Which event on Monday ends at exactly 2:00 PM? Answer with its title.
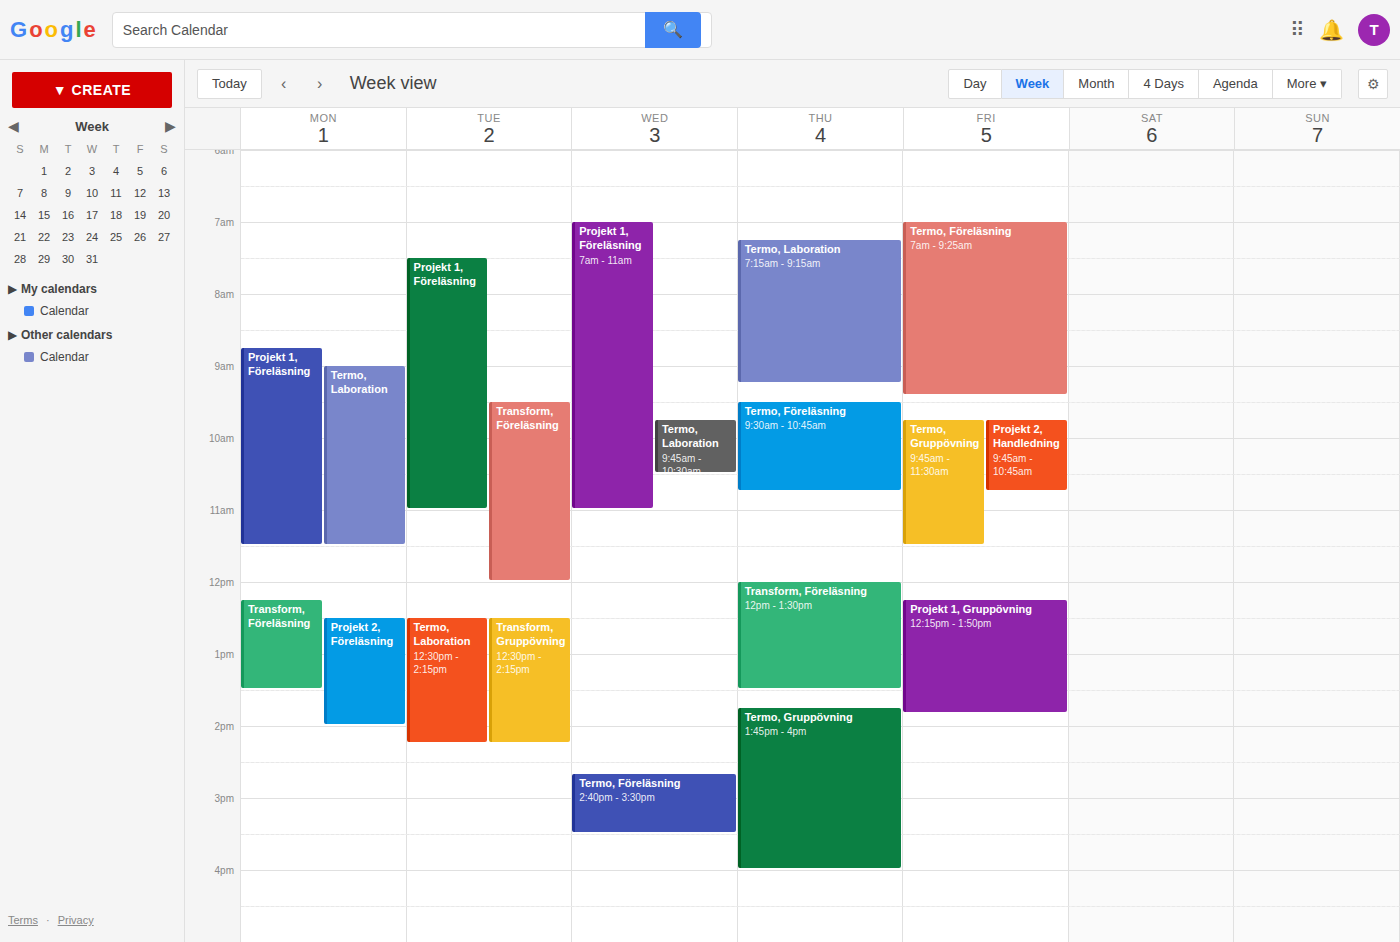
"Projekt 2, Föreläsning"